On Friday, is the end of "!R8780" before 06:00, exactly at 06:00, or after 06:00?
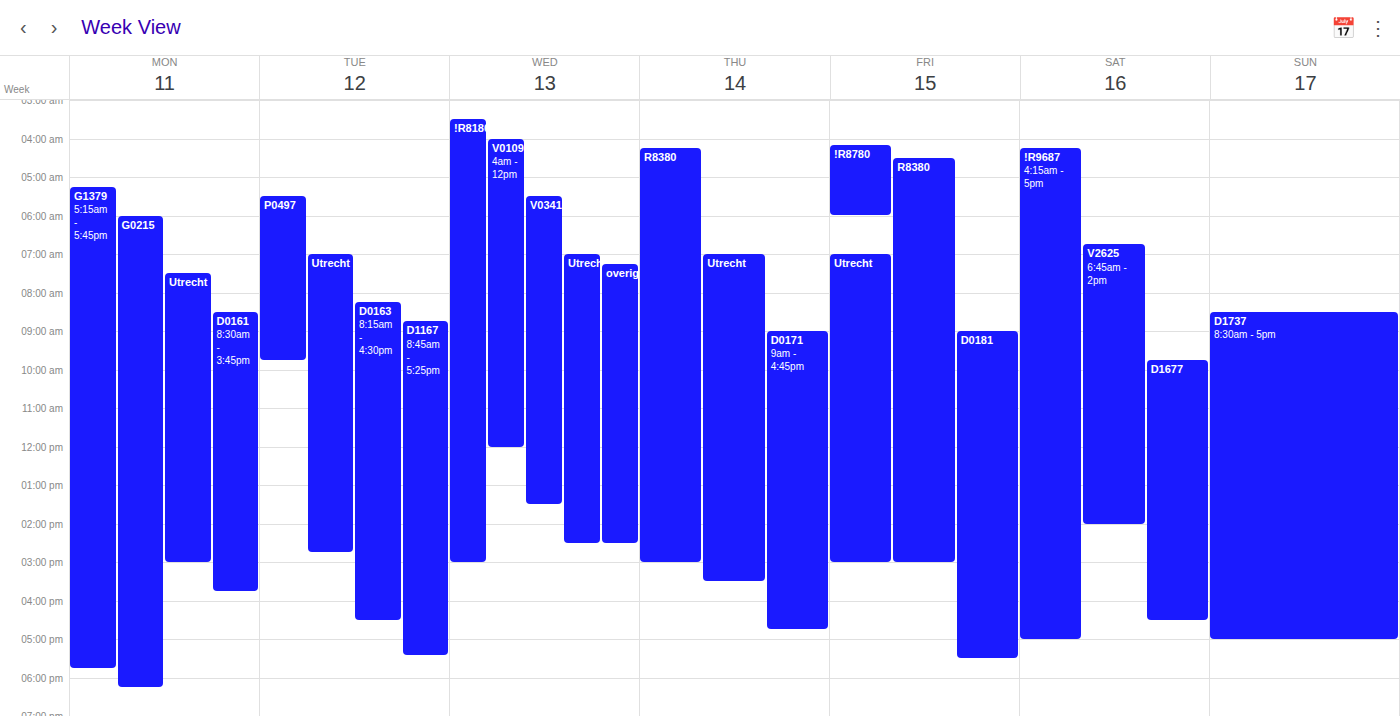
06:00 -- exactly at 06:00, on the 06:00 line.